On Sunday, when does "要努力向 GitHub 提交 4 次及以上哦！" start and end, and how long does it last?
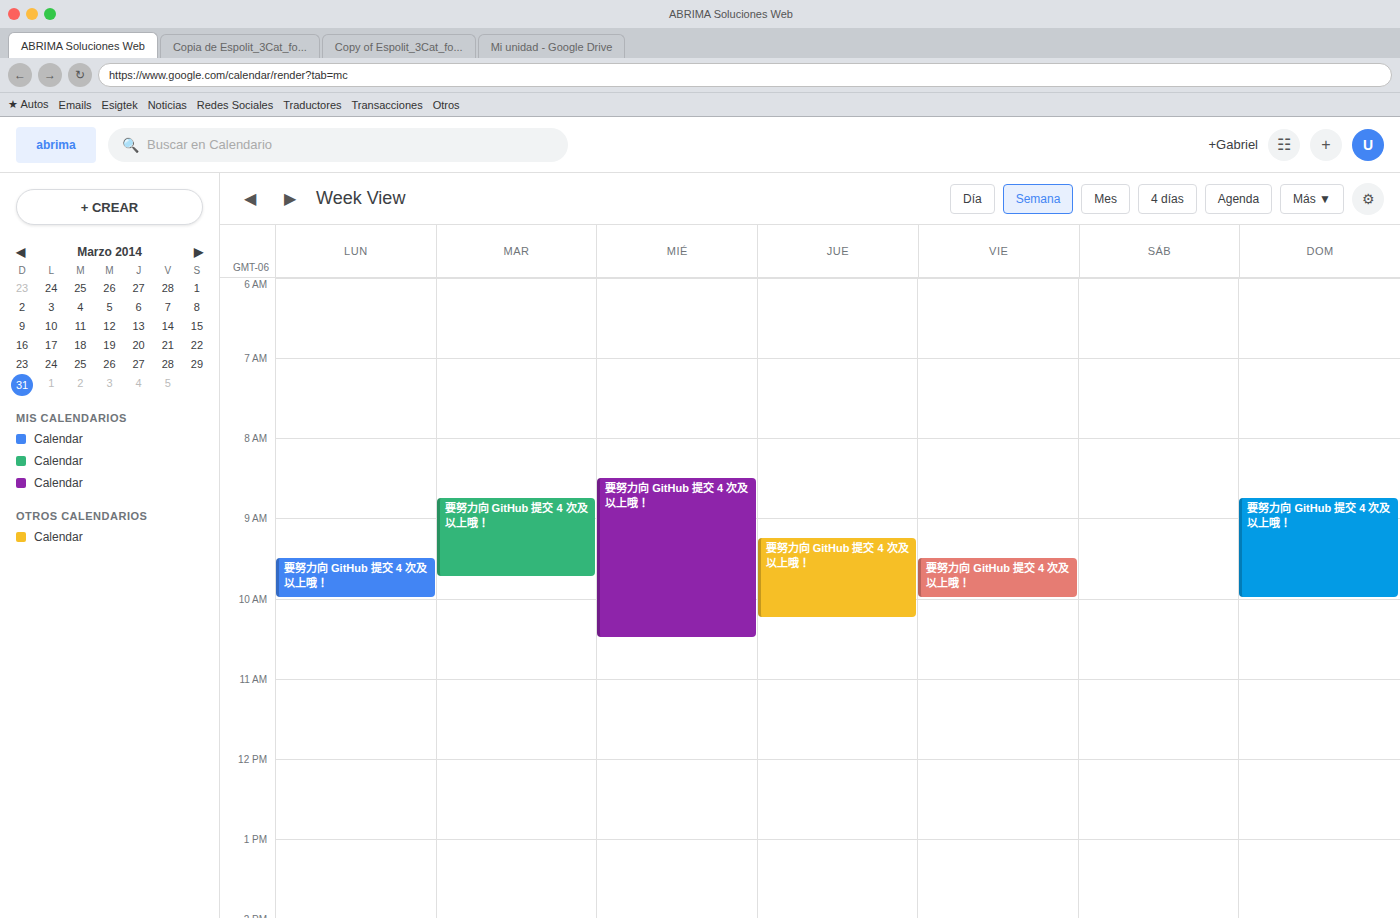
8:45 AM to 10:00 AM, 1 hour 15 minutes